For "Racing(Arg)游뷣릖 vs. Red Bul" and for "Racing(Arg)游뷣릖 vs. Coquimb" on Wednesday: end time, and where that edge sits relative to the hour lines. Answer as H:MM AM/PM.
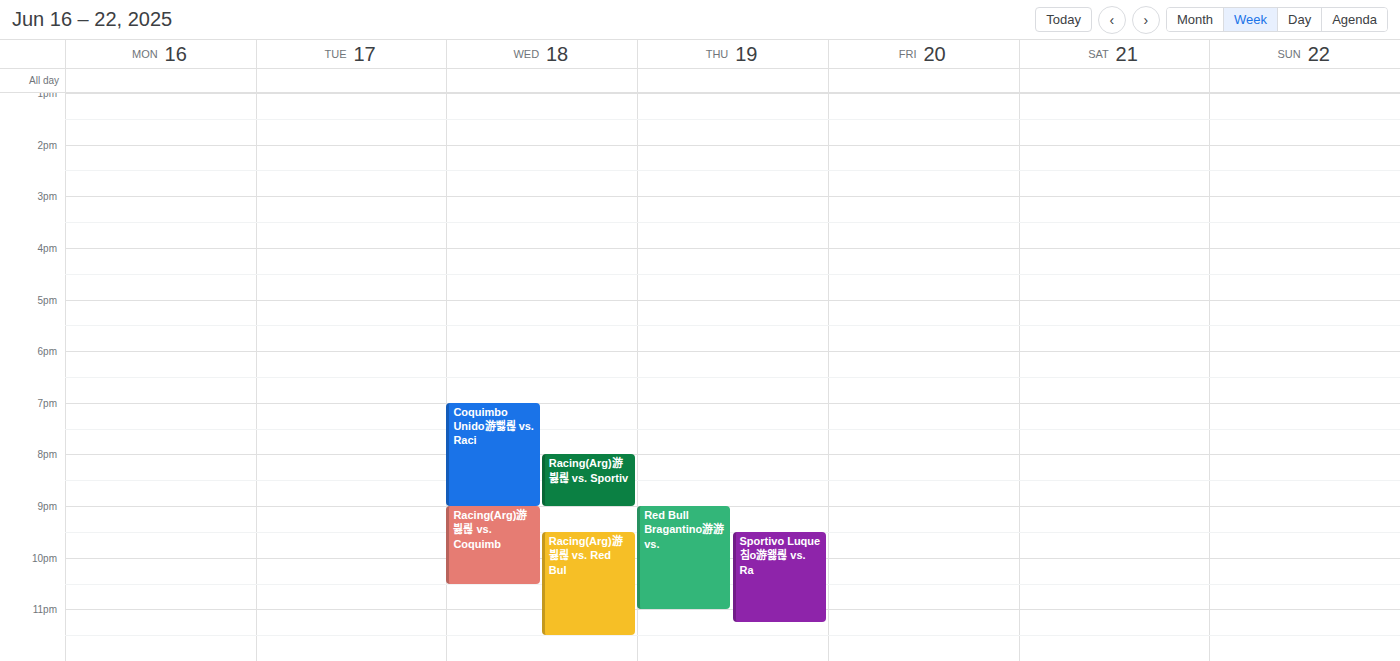
"Racing(Arg)游뷣릖 vs. Red Bul": 11:30 PM, halfway between the 11 PM and 12 AM lines. "Racing(Arg)游뷣릖 vs. Coquimb": 10:30 PM, halfway between the 10 PM and 11 PM lines.